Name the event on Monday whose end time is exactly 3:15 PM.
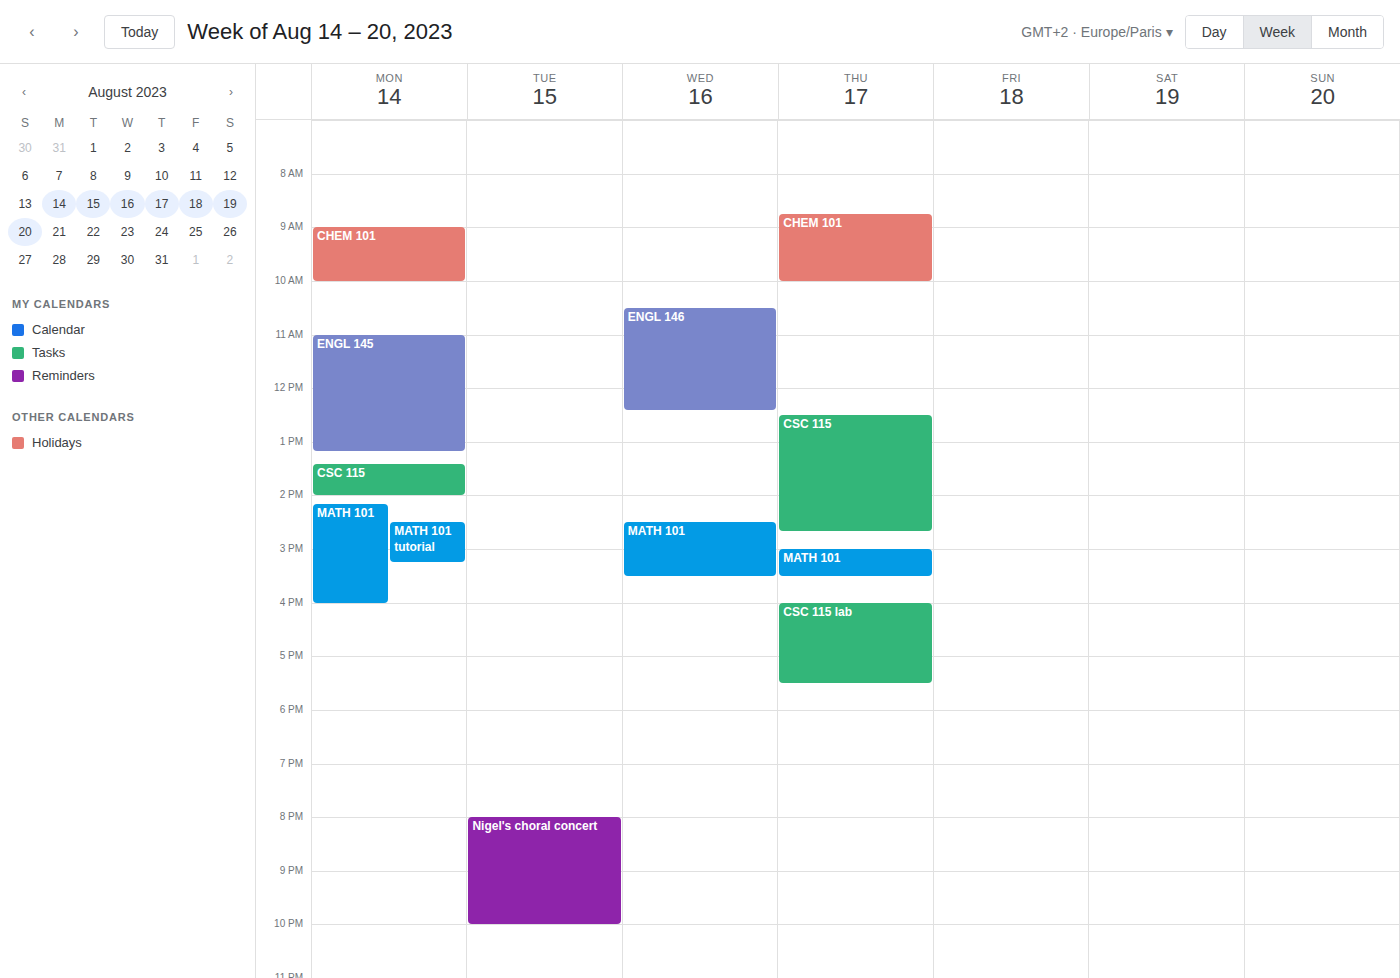
"MATH 101 tutorial"